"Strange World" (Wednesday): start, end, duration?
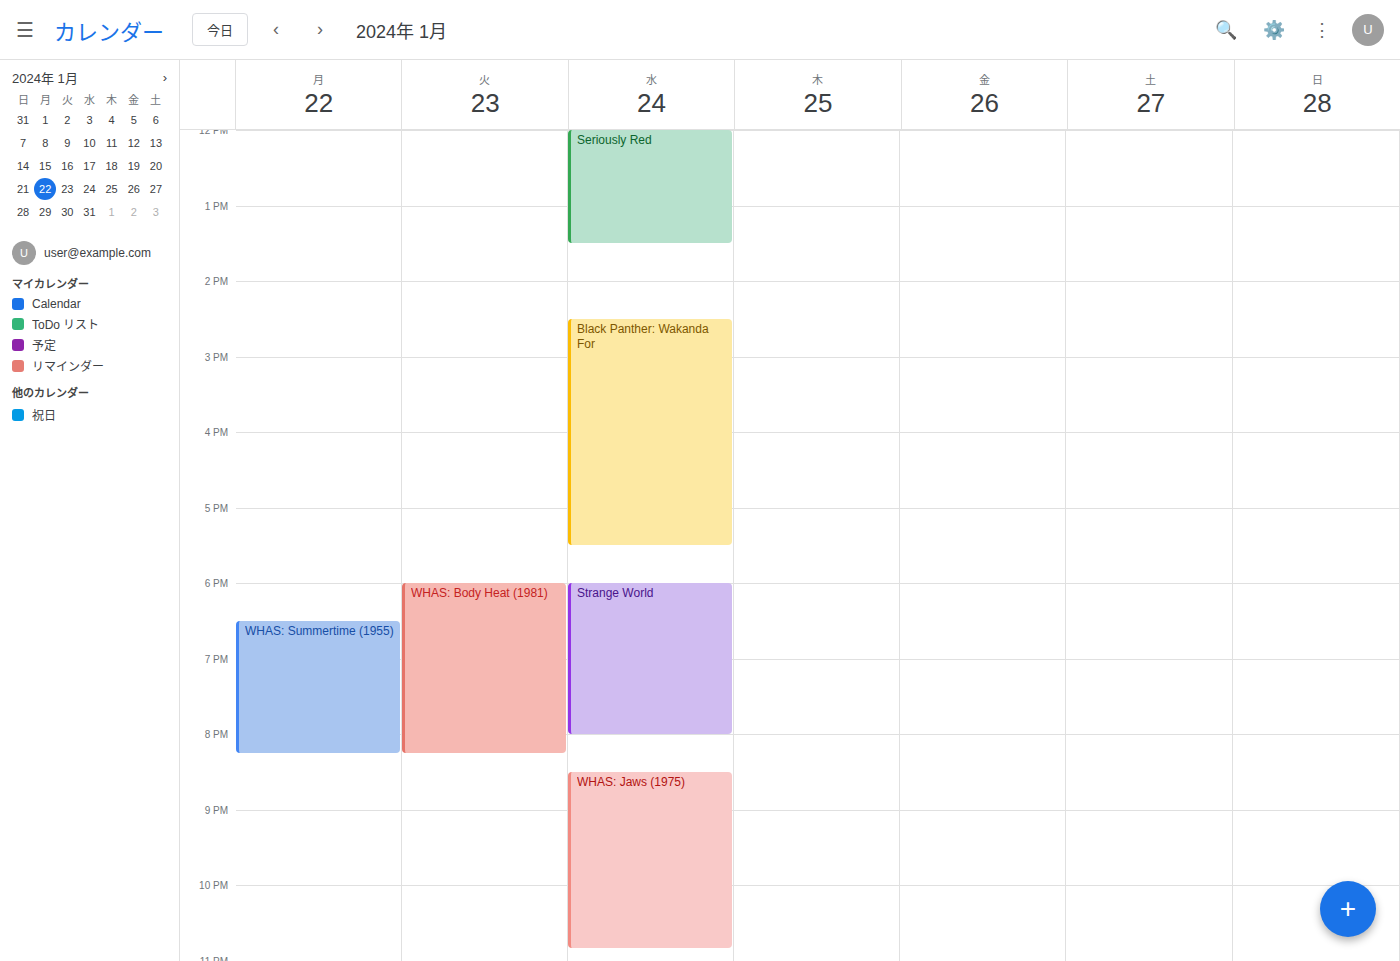
18:00 to 20:00, 2 hours